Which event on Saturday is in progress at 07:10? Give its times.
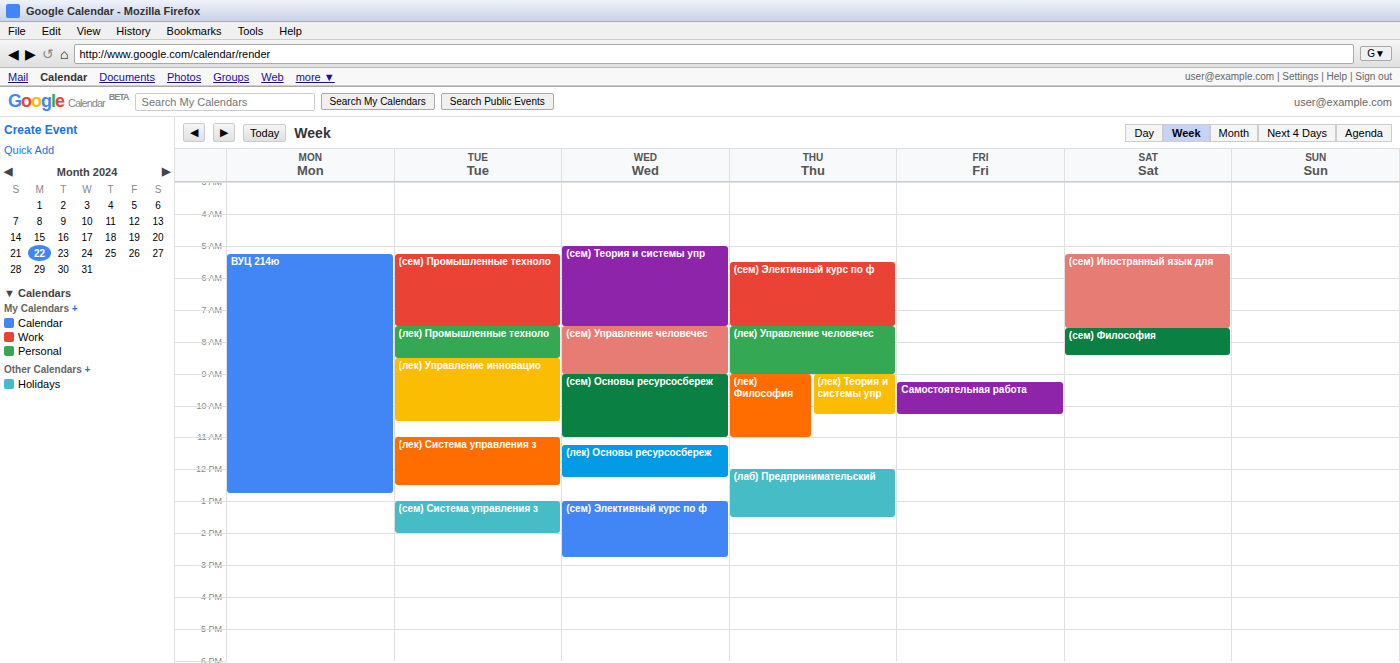
"(сем) Иностранный язык для", 05:15 to 07:35